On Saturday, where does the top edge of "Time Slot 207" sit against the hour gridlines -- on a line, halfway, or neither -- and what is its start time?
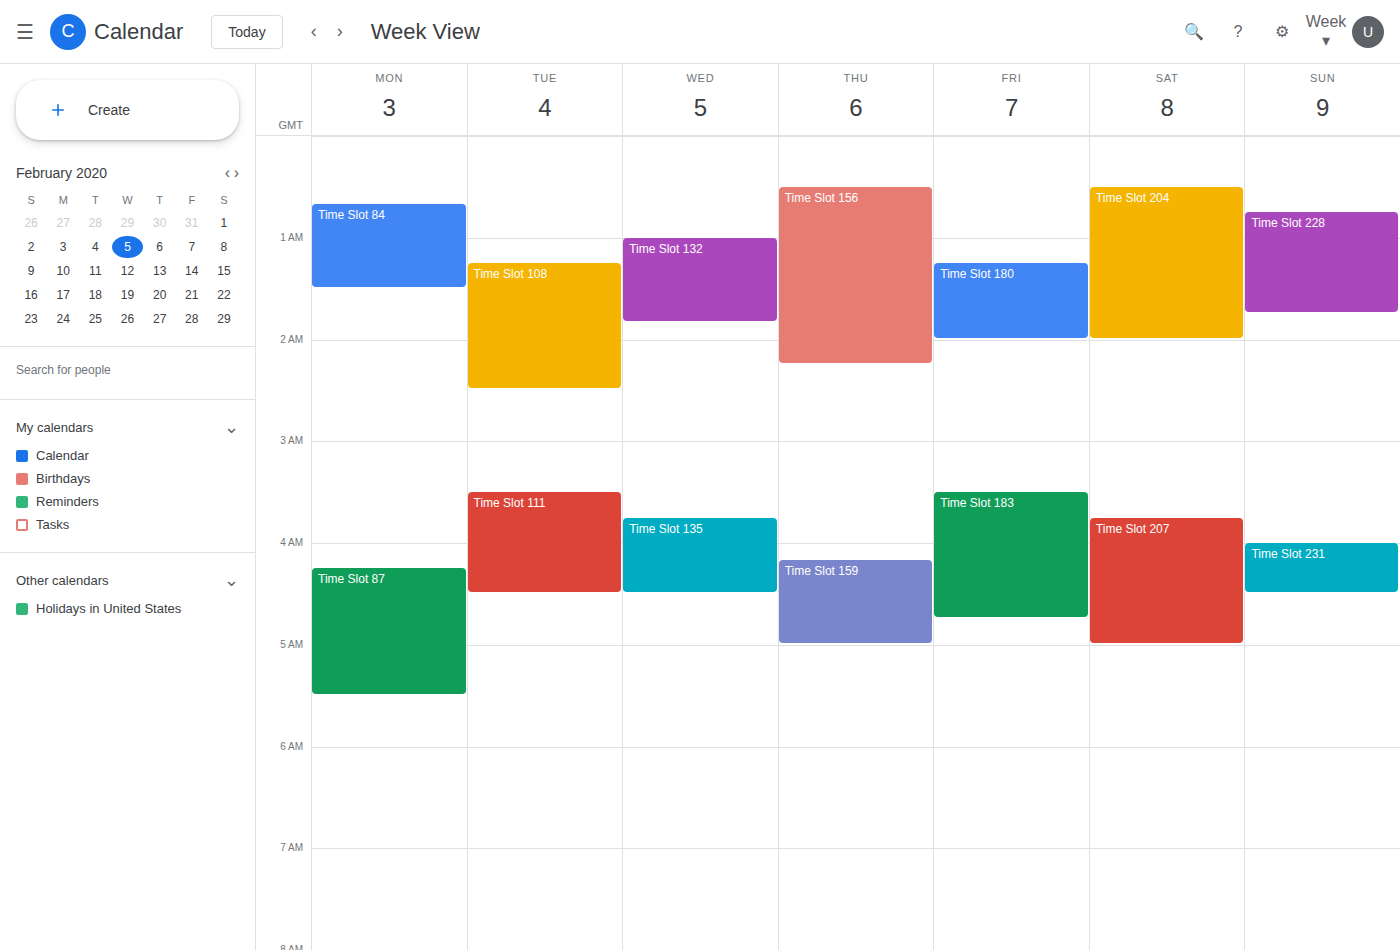
3:45 AM -- neither: three quarters of the way from the 3 AM line to the 4 AM line.